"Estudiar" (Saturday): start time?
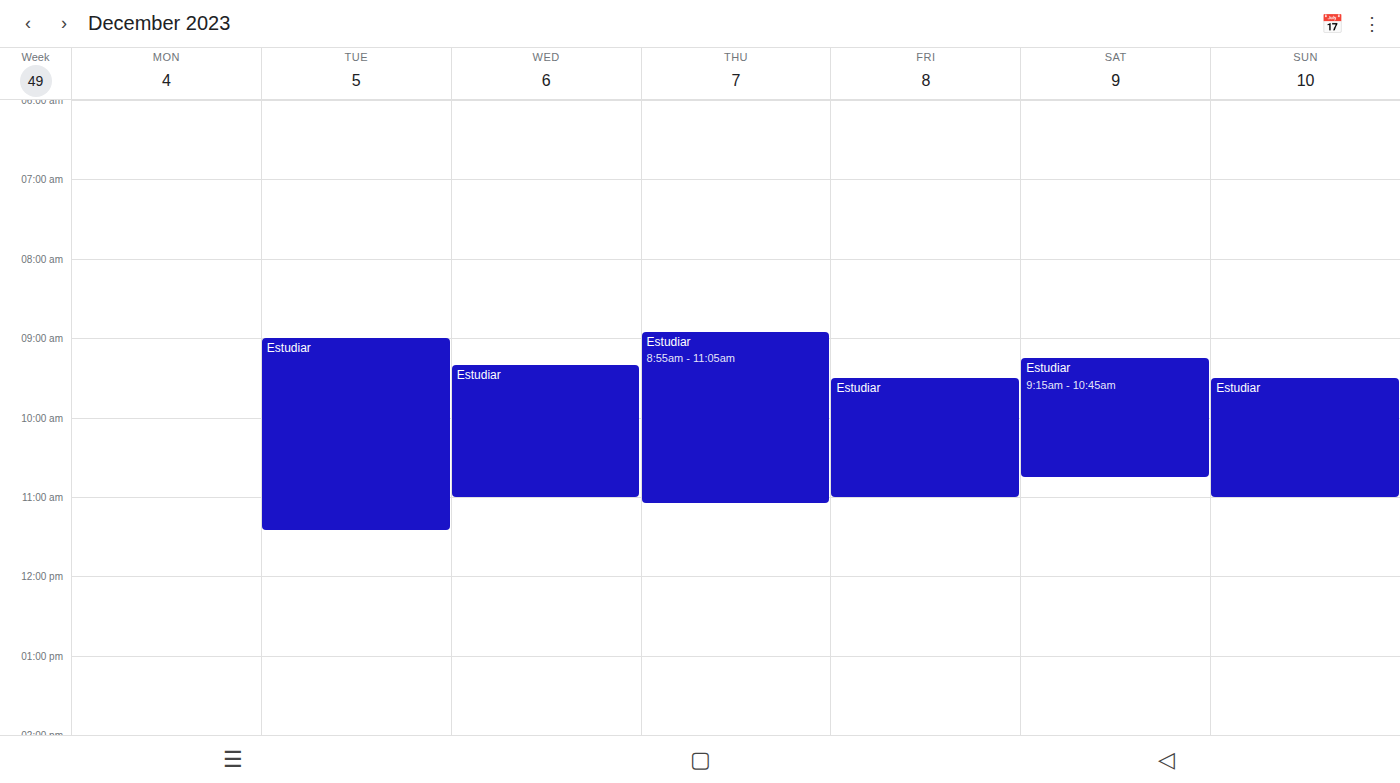
9:15 AM